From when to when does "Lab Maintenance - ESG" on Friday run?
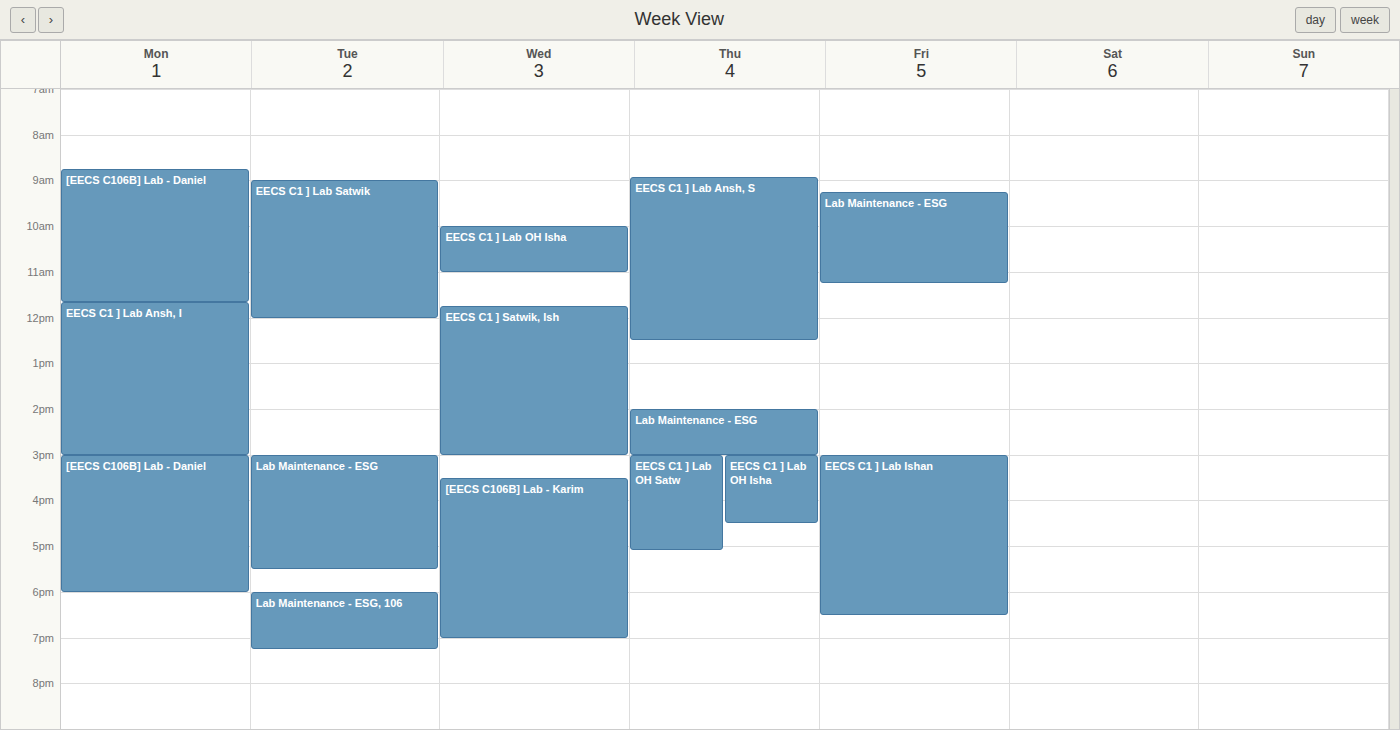
9:15 AM to 11:15 AM